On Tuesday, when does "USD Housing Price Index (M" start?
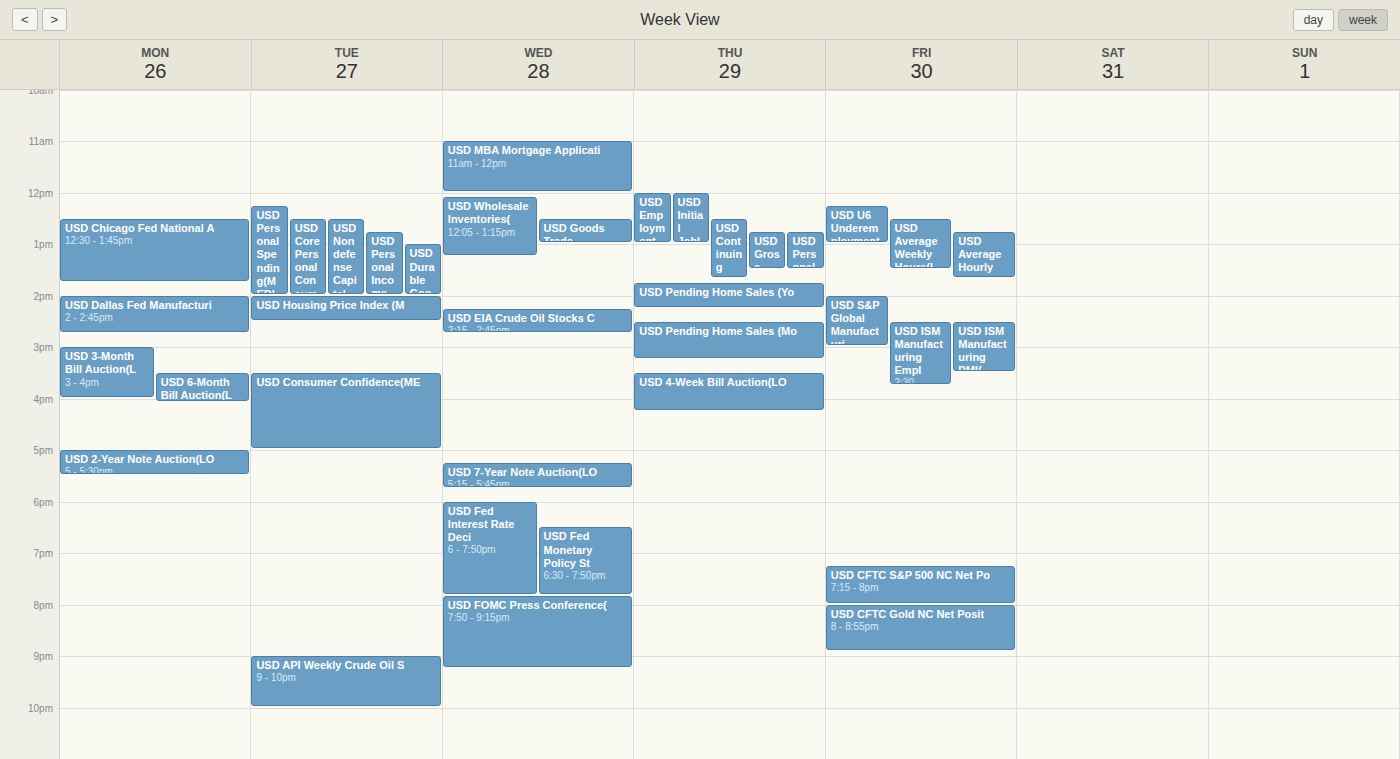
2:00 PM